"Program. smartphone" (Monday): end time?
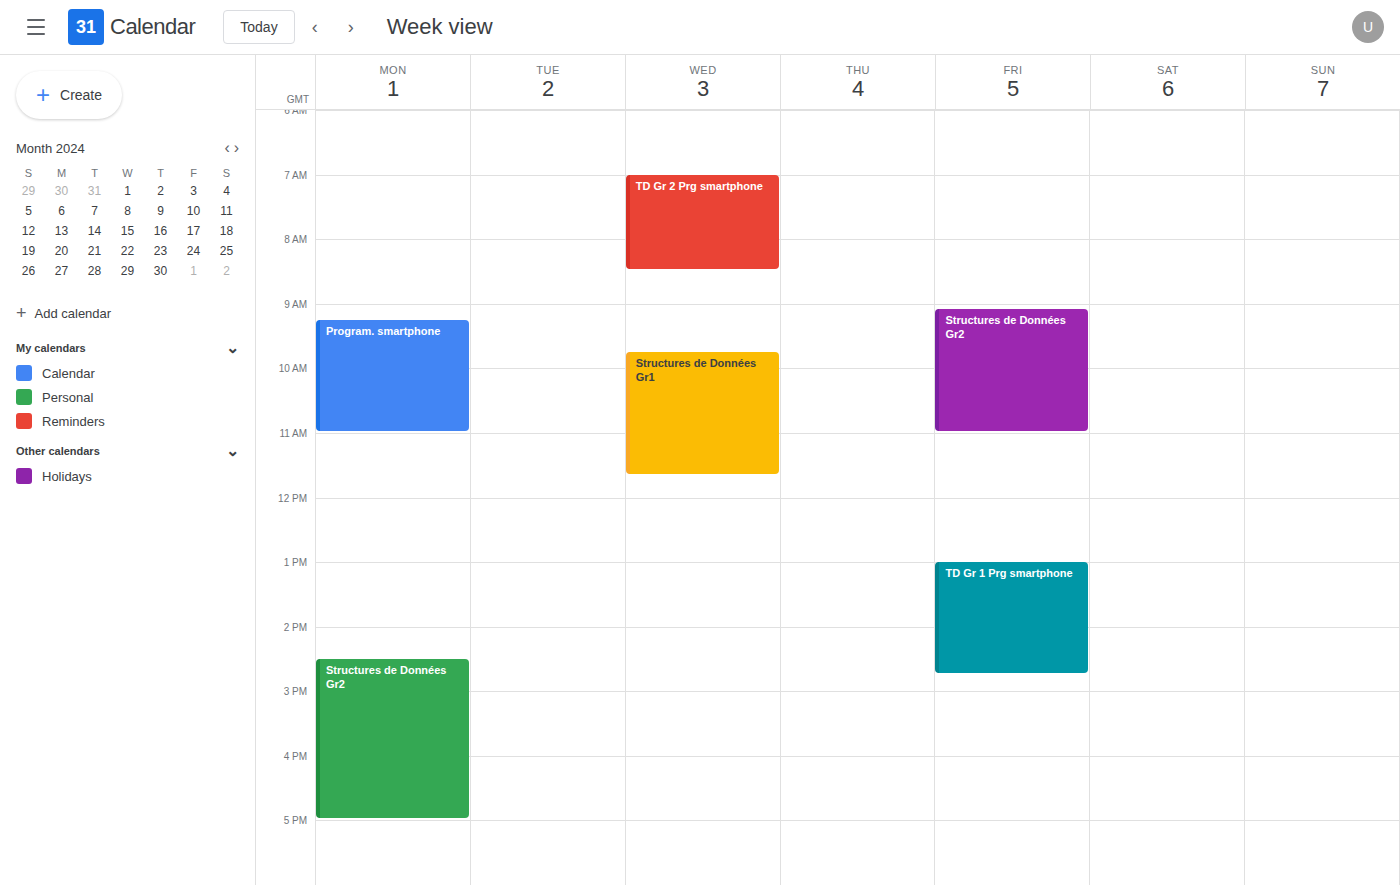
11:00